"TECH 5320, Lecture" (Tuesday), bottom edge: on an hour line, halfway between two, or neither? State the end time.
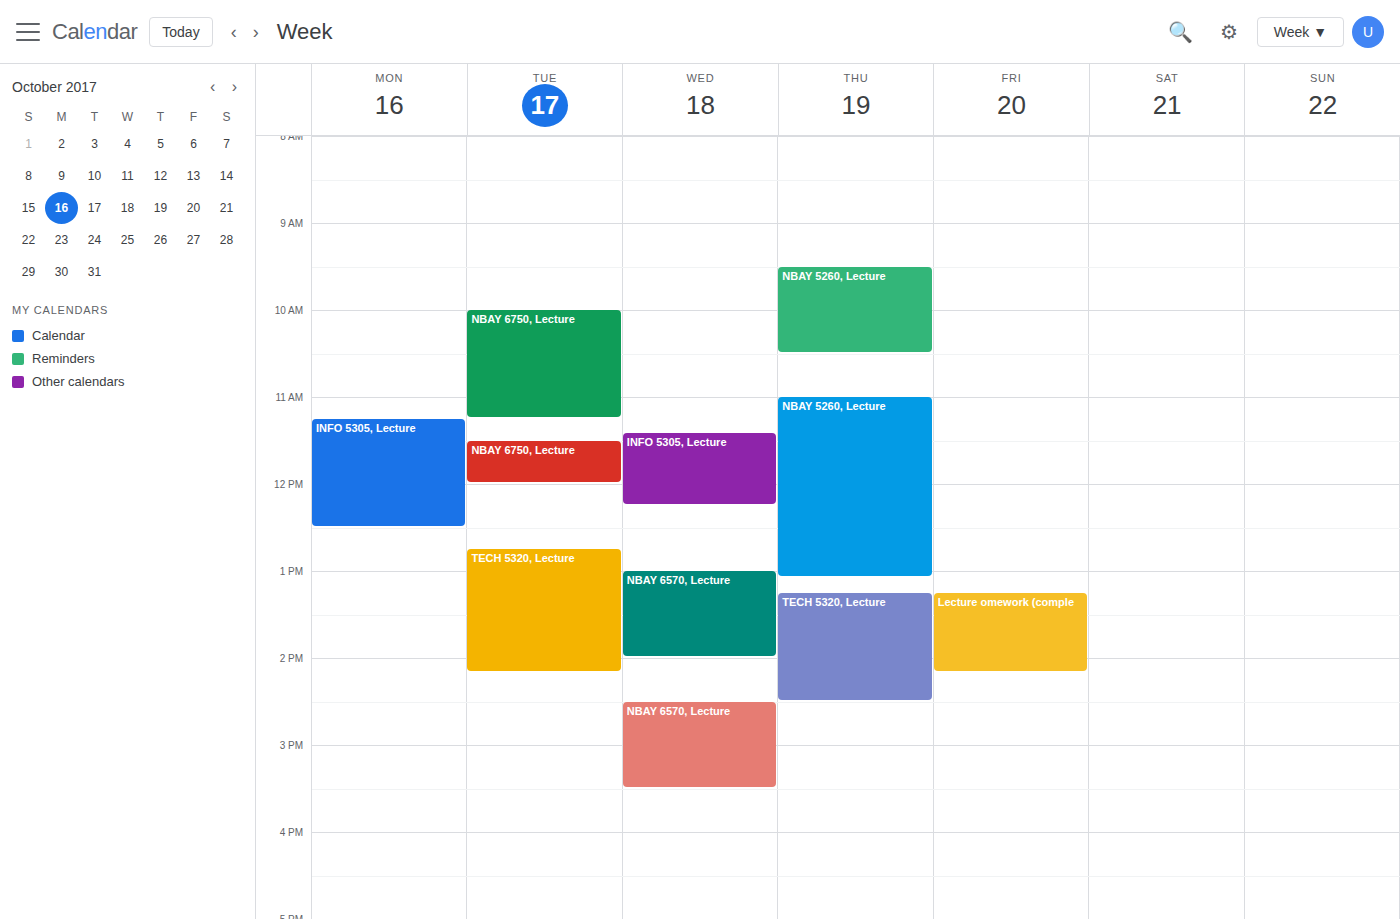
2:10 PM -- neither: 10 minutes below the 2 PM line and 50 minutes above the 3 PM line.